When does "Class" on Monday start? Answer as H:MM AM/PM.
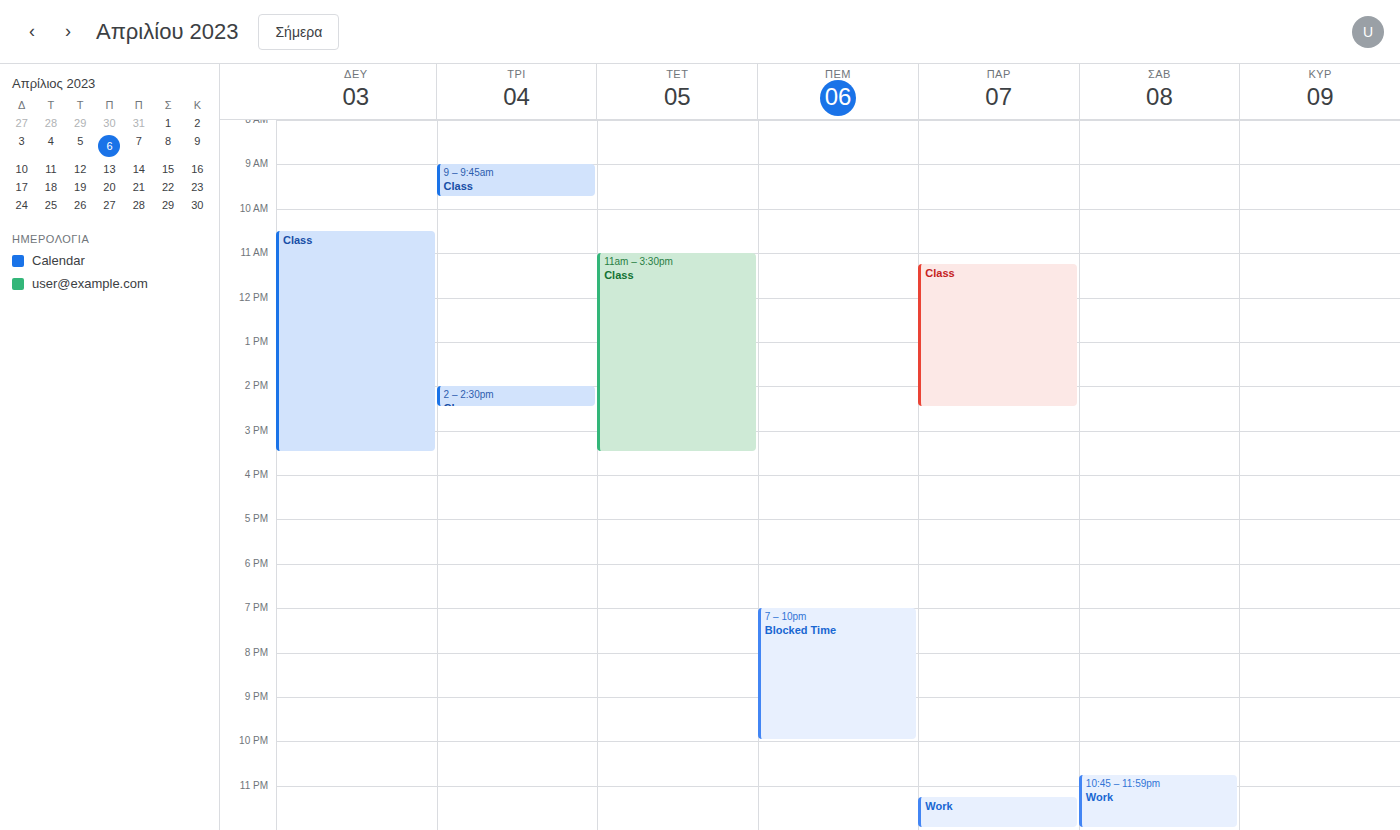
10:30 AM